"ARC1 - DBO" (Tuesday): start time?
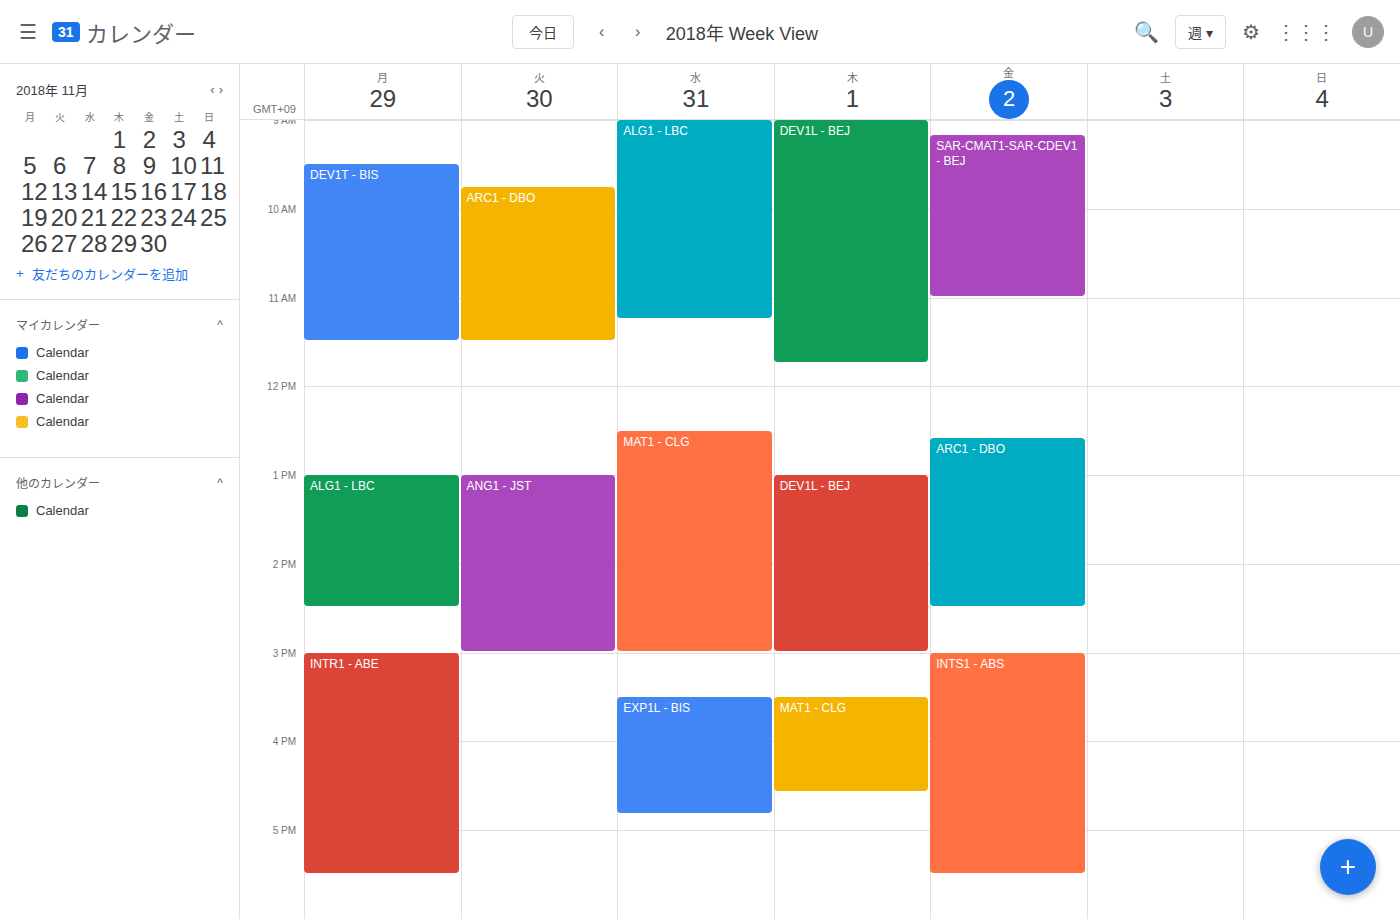
9:45 AM